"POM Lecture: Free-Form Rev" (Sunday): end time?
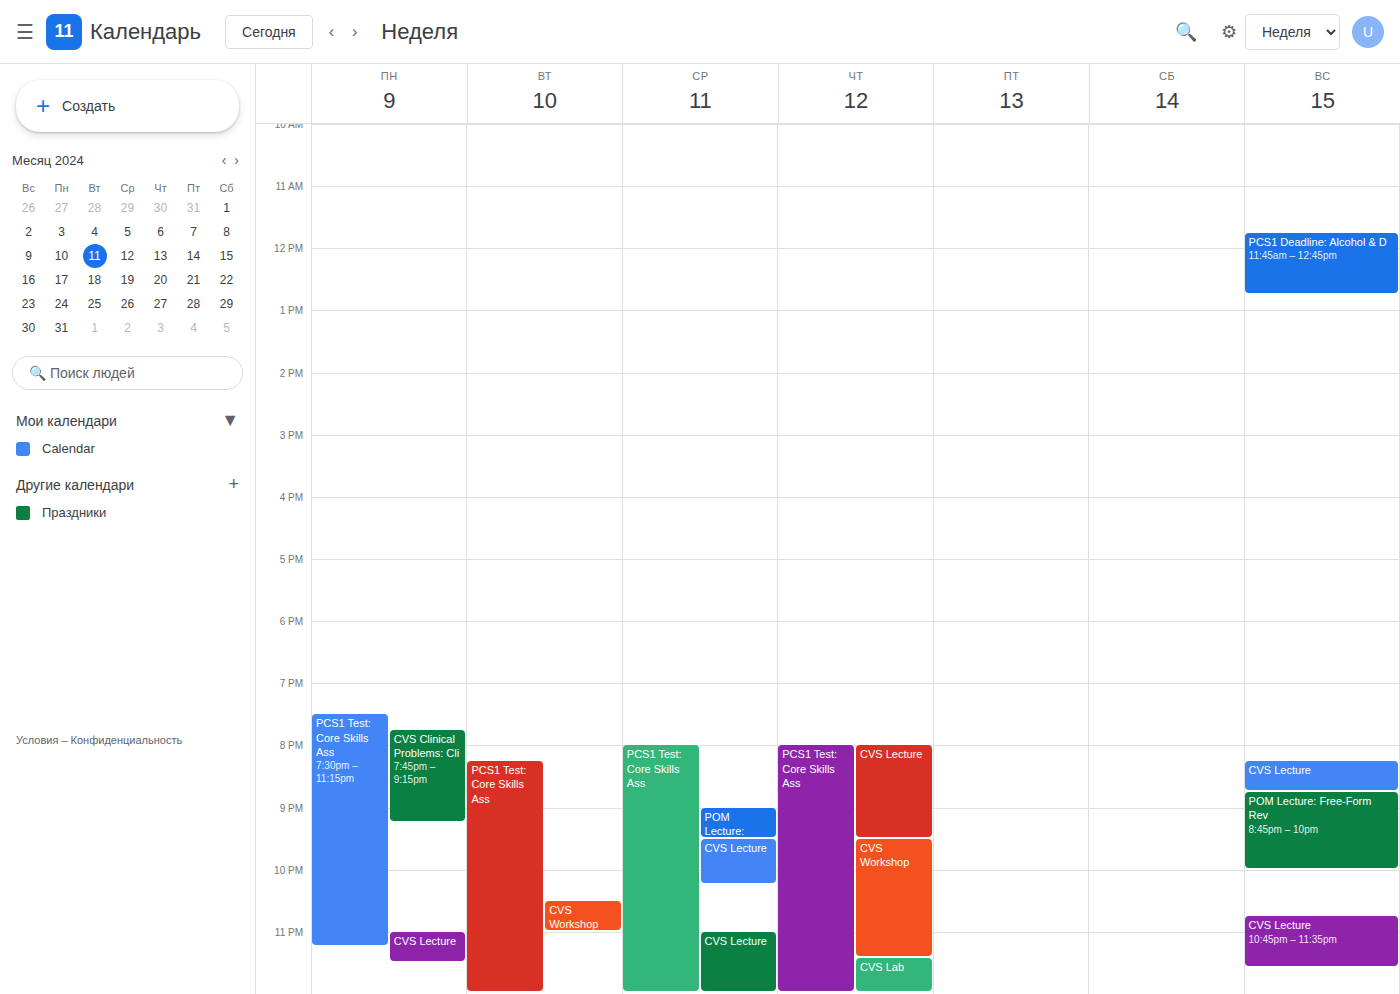
10:00 PM